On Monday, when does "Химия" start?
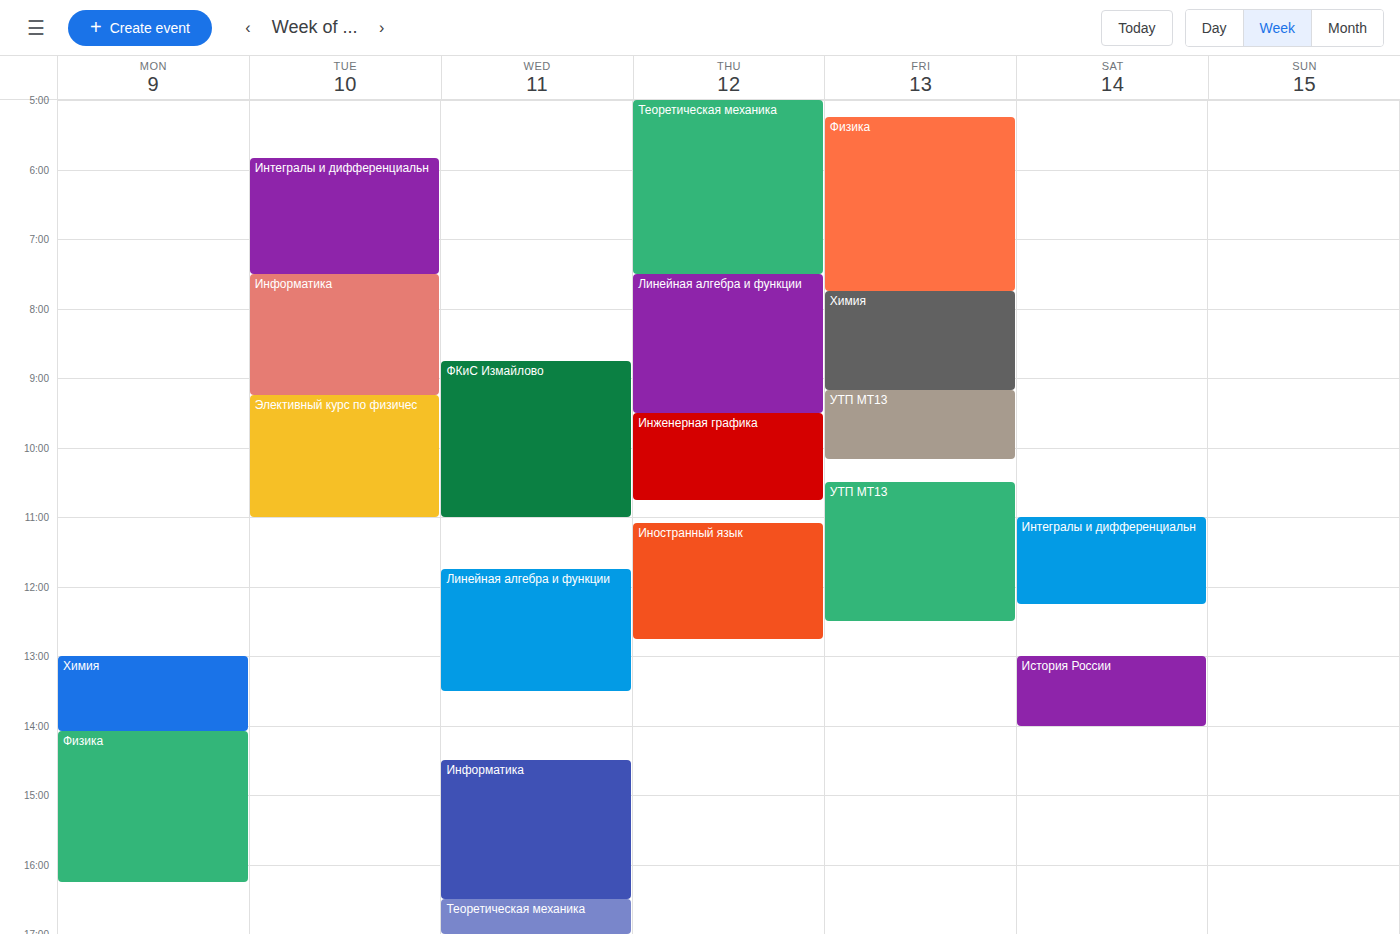
1:00 PM